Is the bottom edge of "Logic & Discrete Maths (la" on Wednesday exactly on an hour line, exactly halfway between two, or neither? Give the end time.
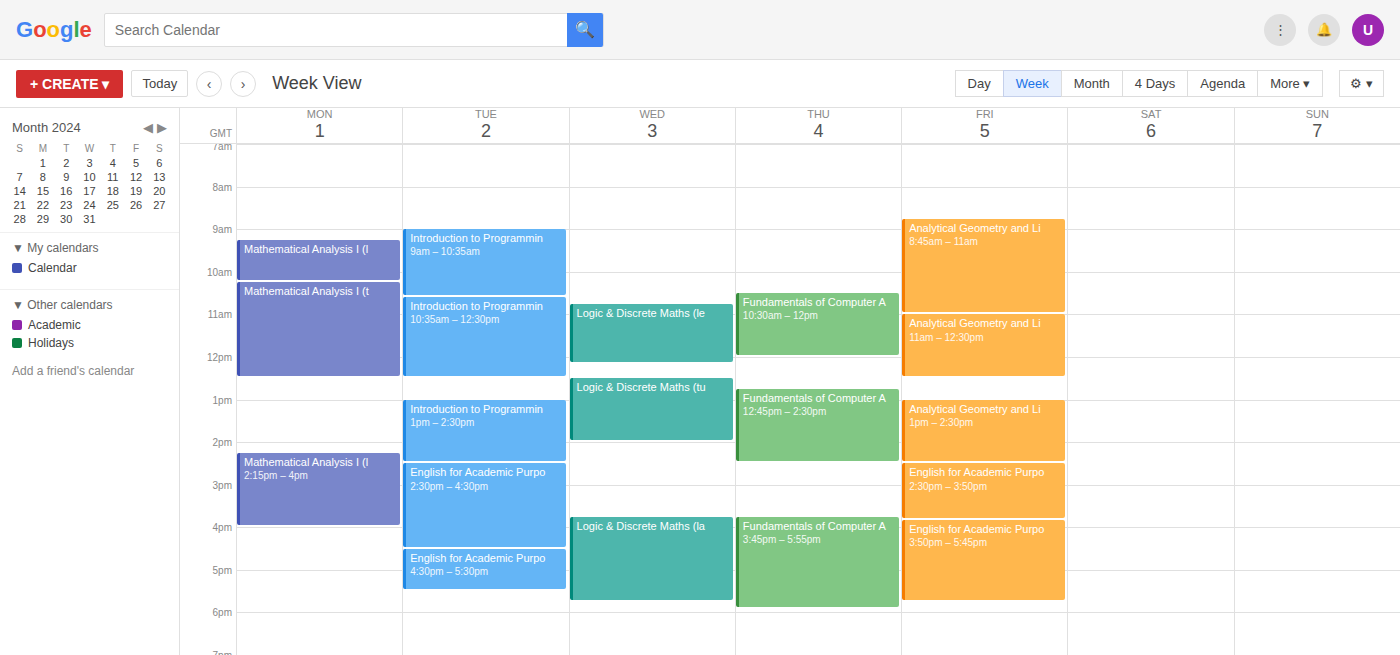
5:45 PM -- neither: three quarters of the way from the 5 PM line to the 6 PM line.